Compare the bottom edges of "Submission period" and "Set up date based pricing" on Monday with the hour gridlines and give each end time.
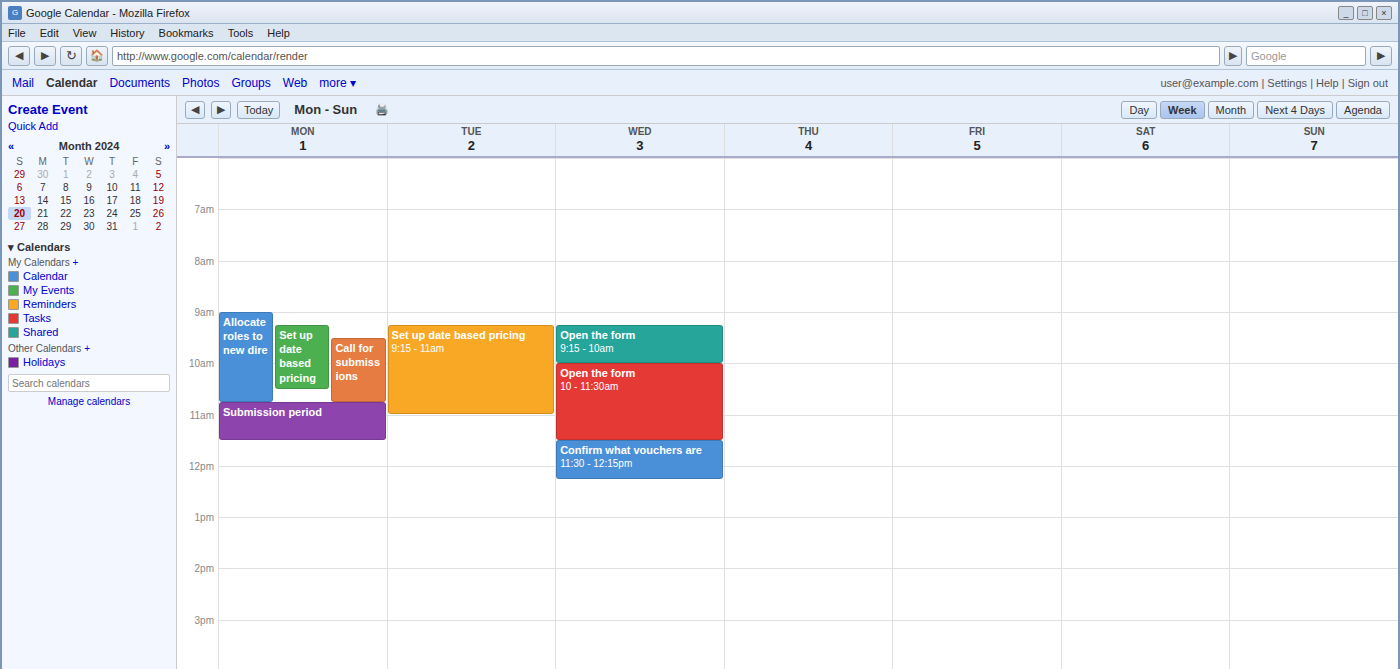
"Submission period": 11:30 AM, halfway between the 11 AM and 12 PM lines. "Set up date based pricing": 10:30 AM, halfway between the 10 AM and 11 AM lines.